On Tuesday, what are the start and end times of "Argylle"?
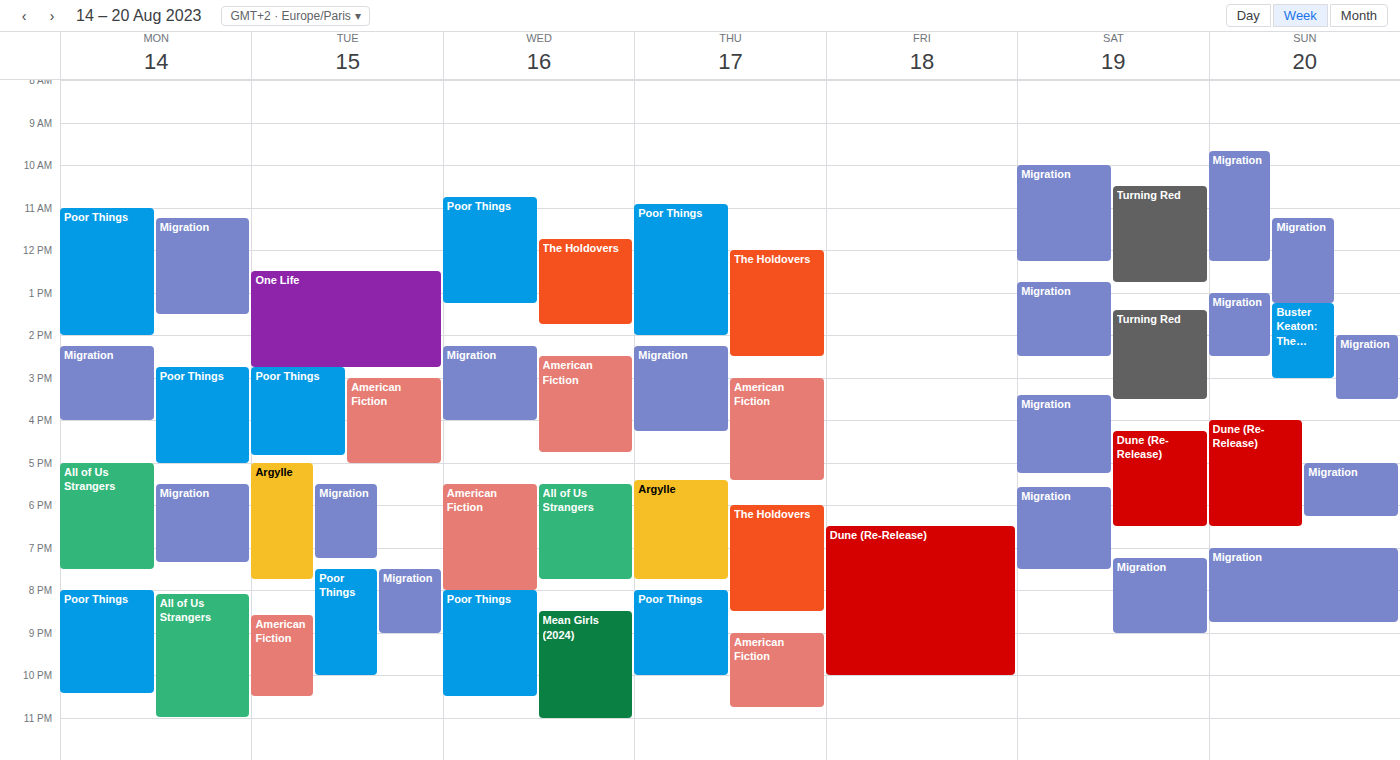
5:00 PM to 7:45 PM